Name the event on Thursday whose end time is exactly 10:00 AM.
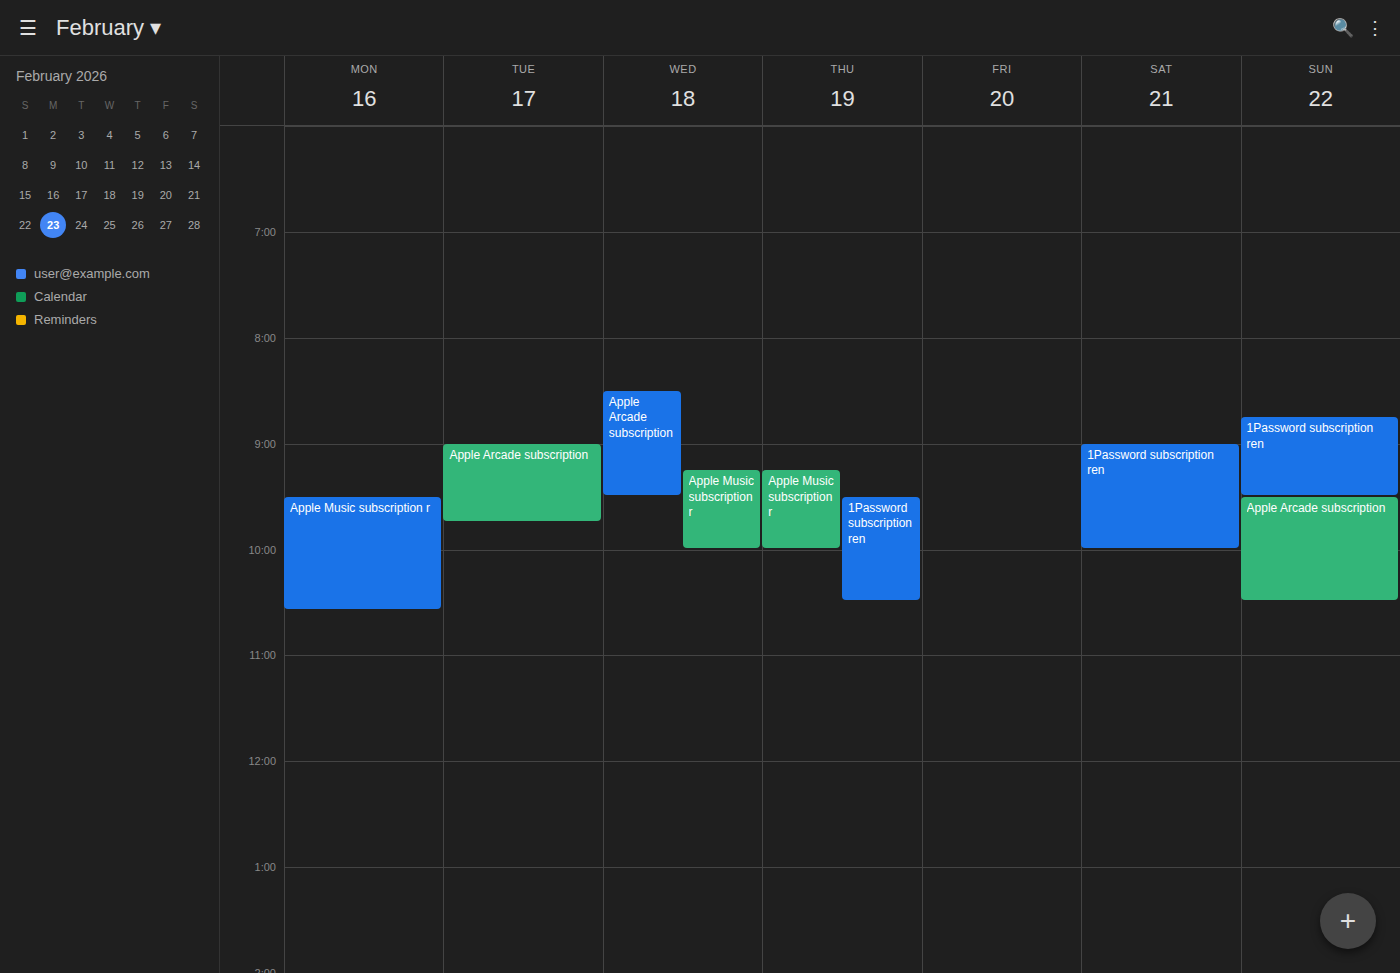
"Apple Music subscription r"